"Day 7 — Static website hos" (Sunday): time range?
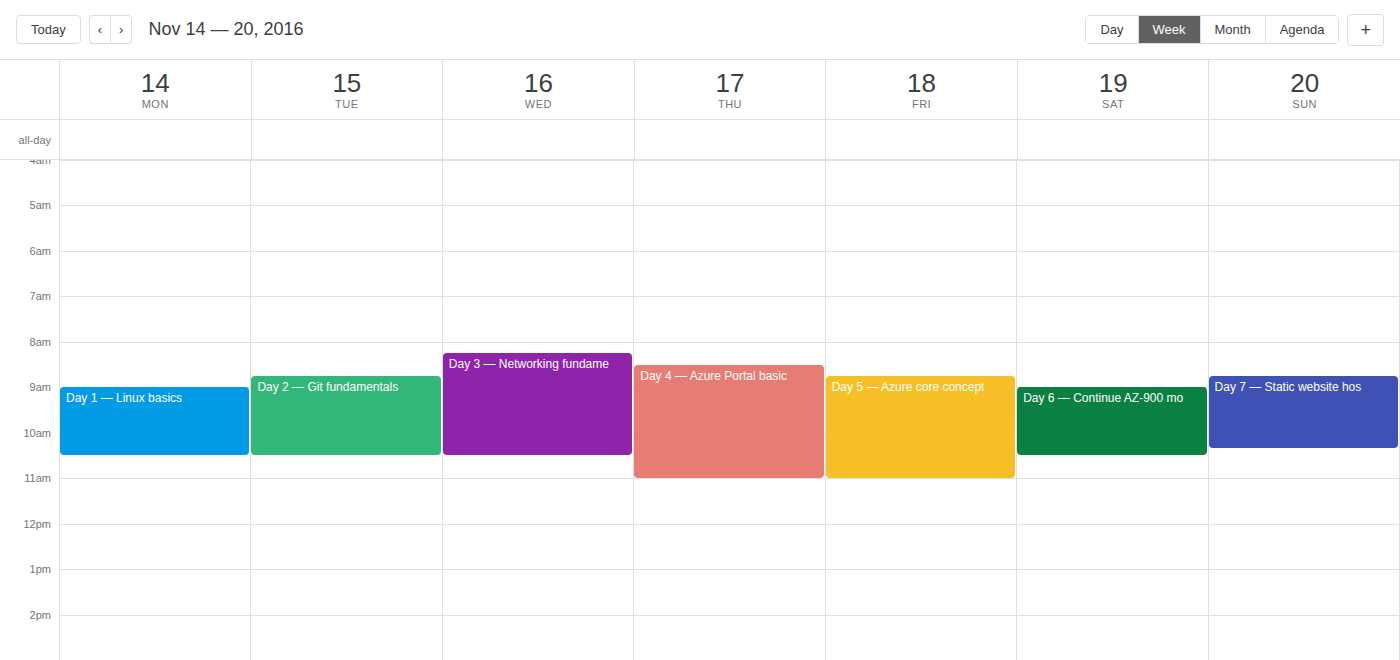
8:45 AM to 10:20 AM